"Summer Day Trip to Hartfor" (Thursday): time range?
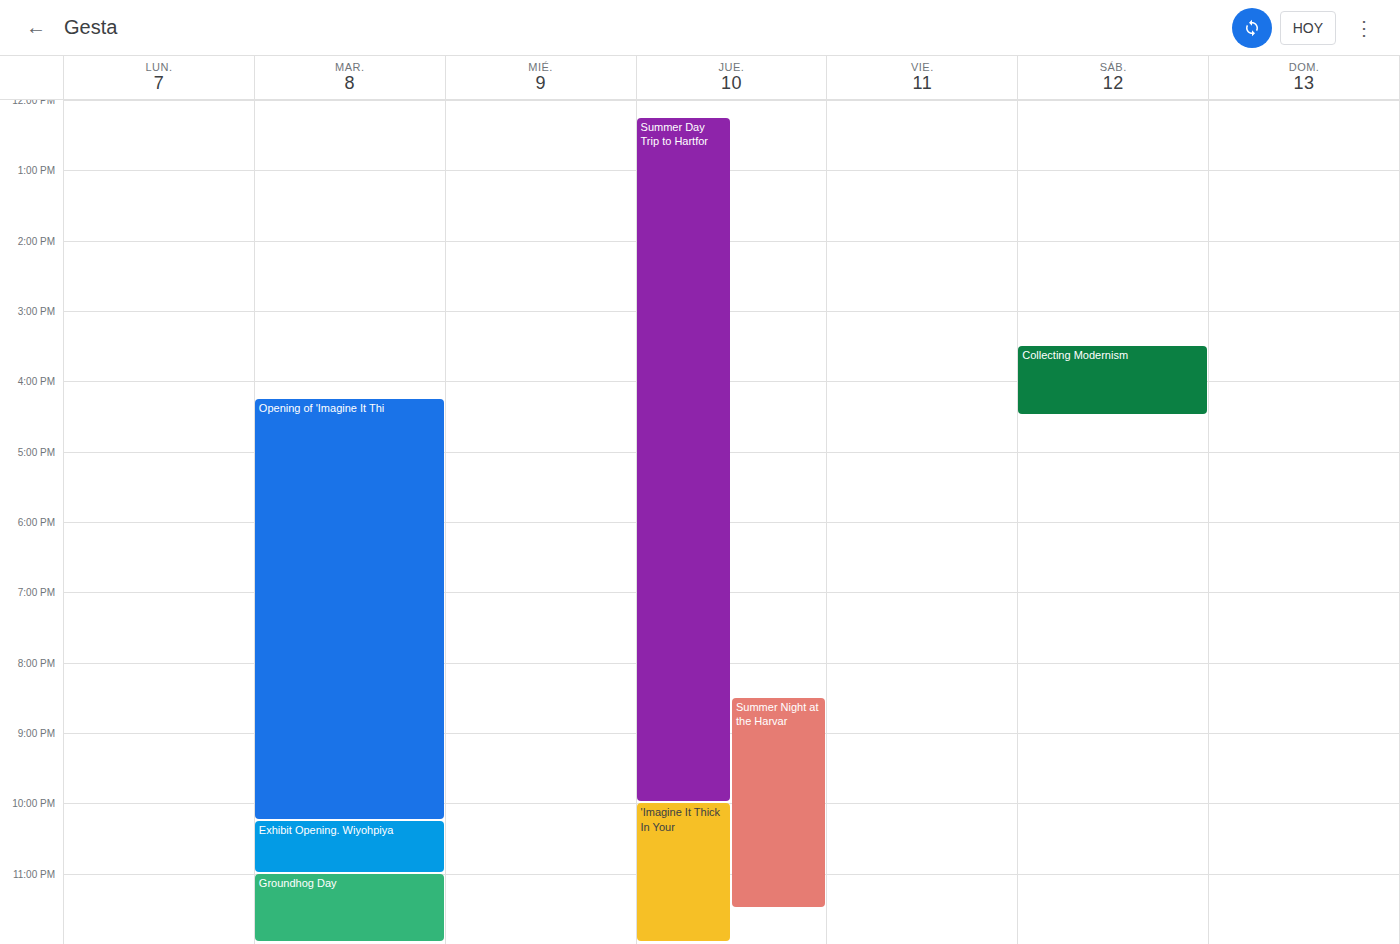
12:15 PM to 10:00 PM